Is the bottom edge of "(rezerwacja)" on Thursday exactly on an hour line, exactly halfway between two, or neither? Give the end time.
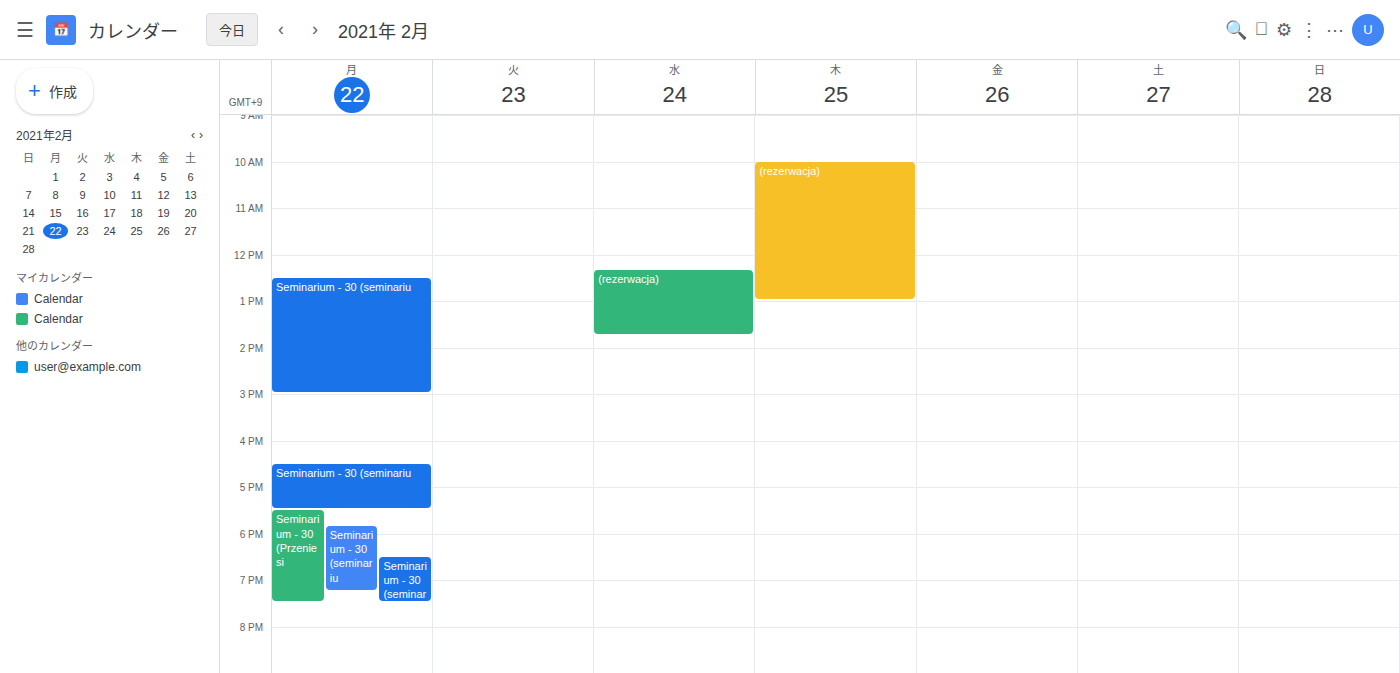
1:00 PM -- exactly on the 1 PM line.